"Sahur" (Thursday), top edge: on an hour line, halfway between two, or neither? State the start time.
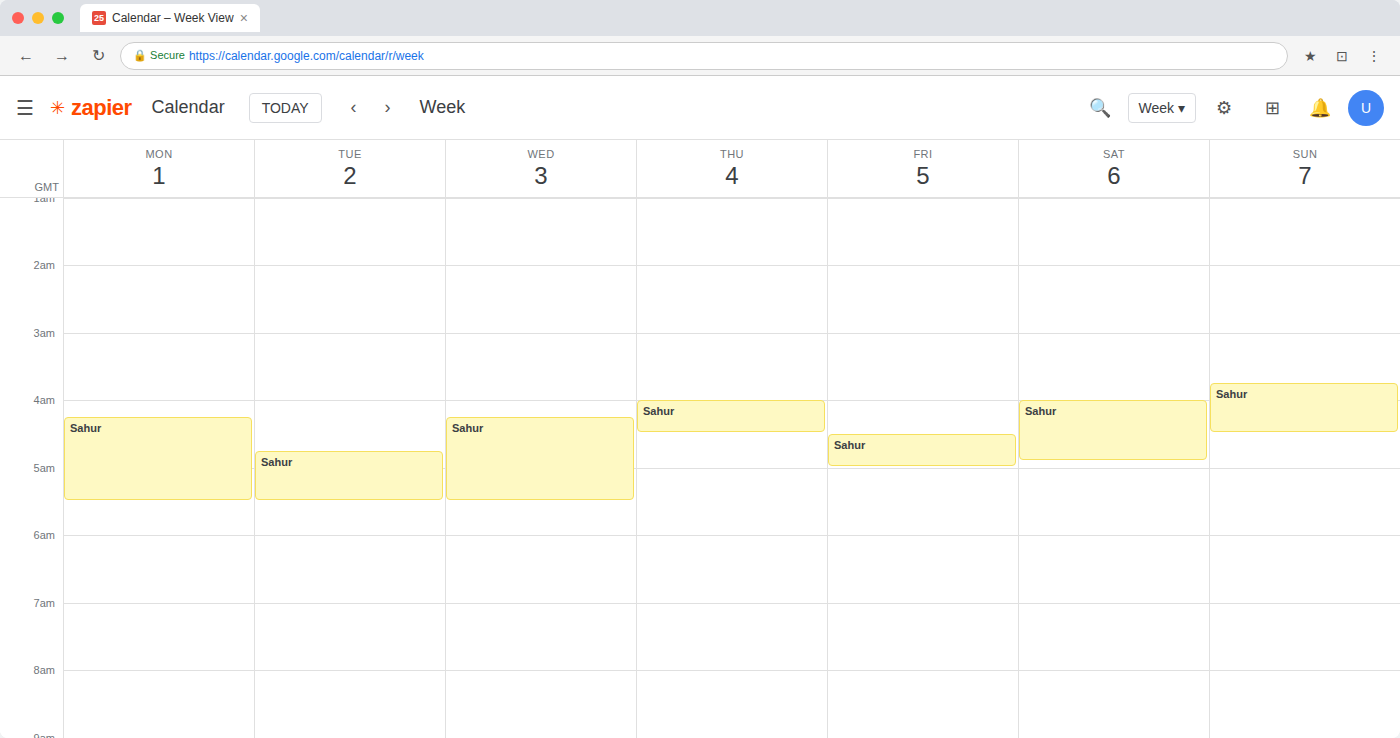
4:00 AM -- exactly on the 4 AM line.